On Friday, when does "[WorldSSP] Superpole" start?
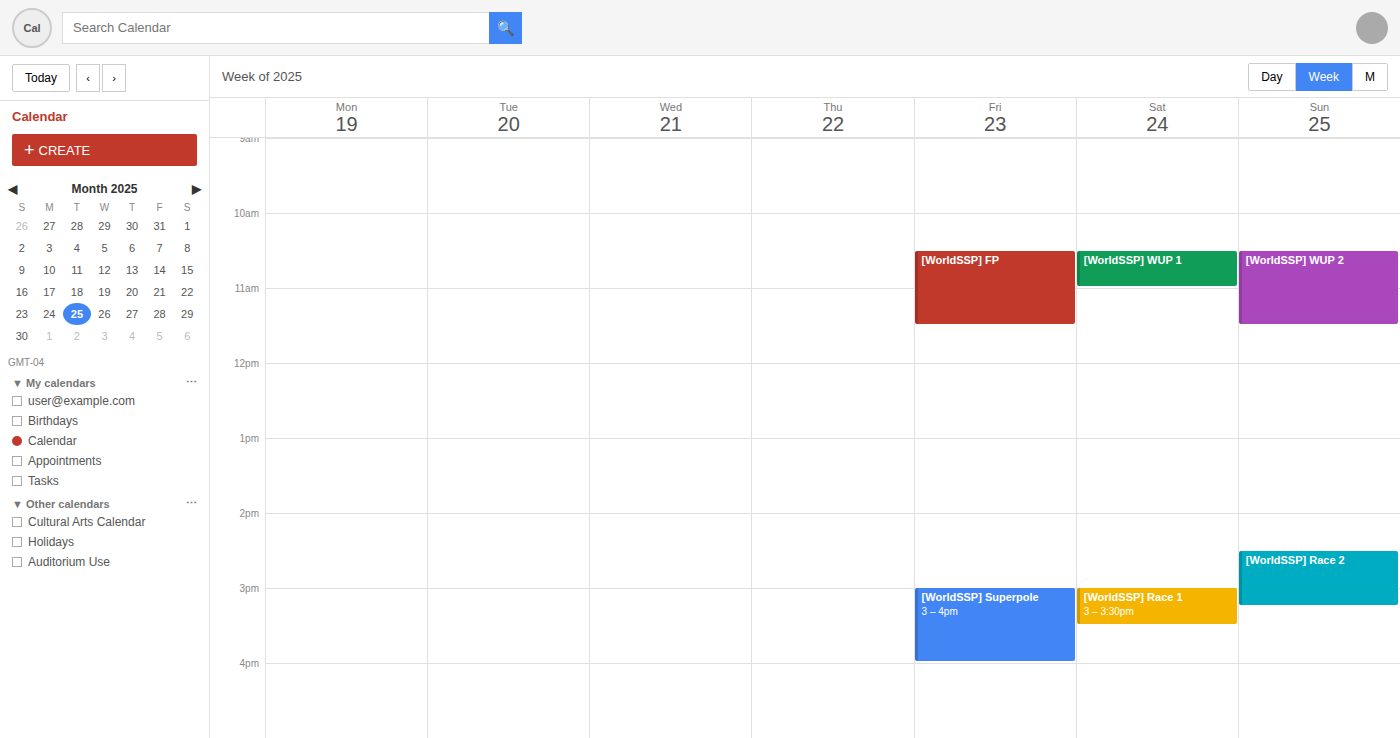
3:00 PM